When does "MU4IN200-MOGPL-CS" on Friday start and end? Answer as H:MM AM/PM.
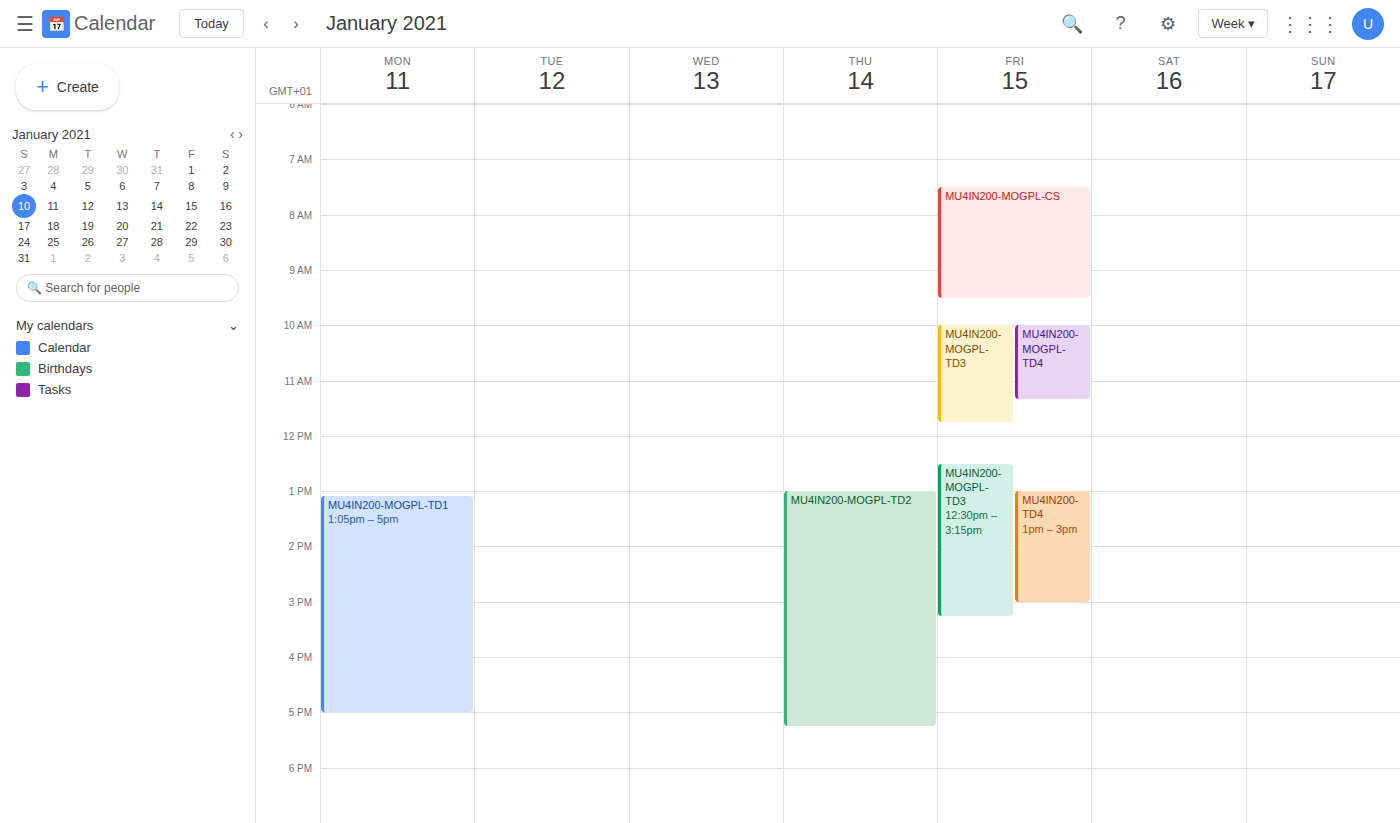
7:30 AM to 9:30 AM